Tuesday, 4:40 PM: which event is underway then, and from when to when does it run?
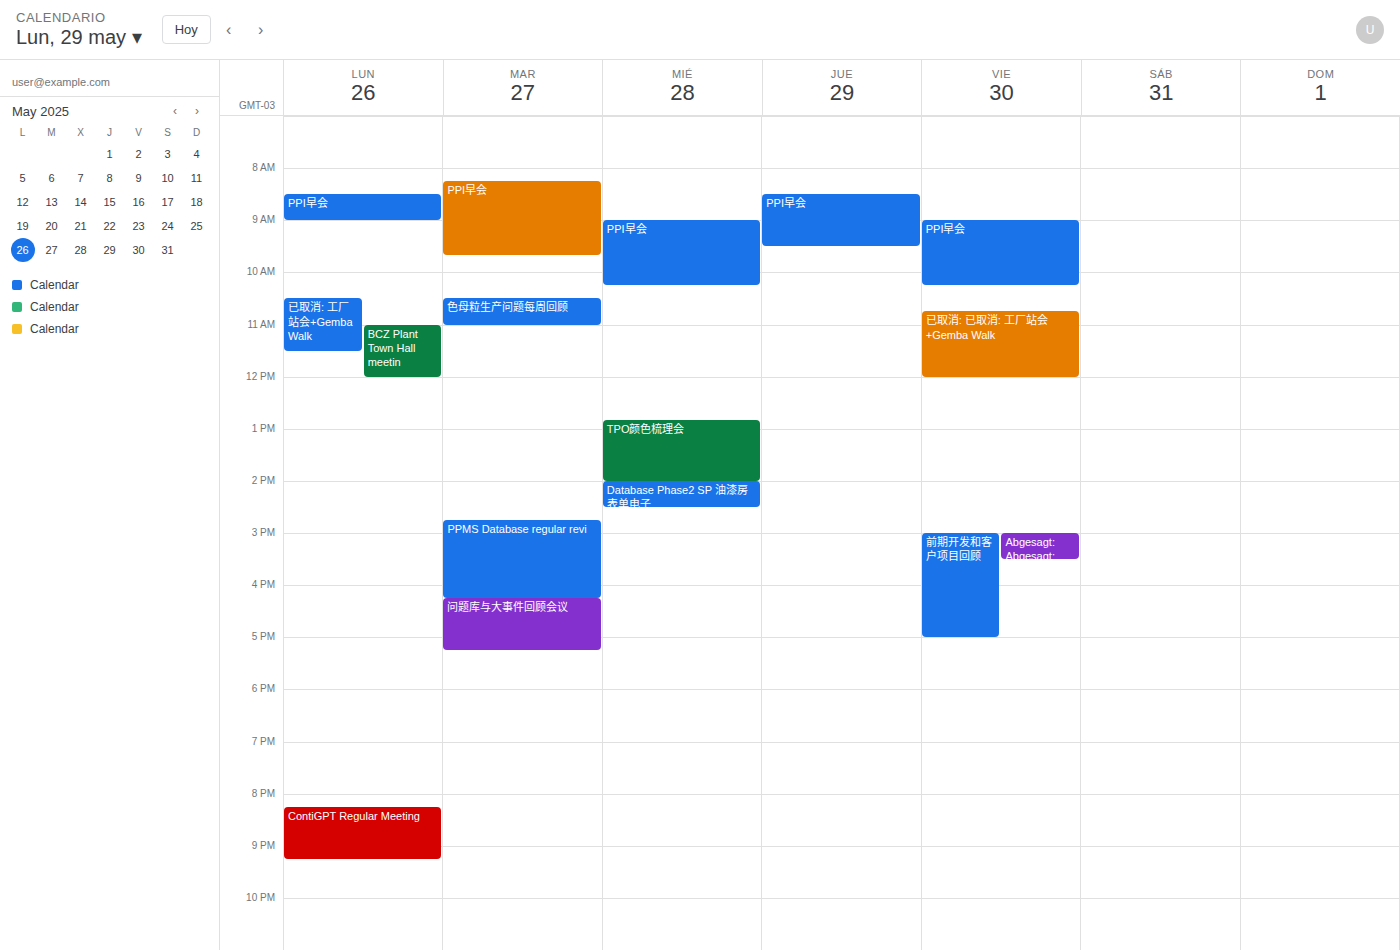
"问题库与大事件回顾会议", 4:15 PM to 5:15 PM